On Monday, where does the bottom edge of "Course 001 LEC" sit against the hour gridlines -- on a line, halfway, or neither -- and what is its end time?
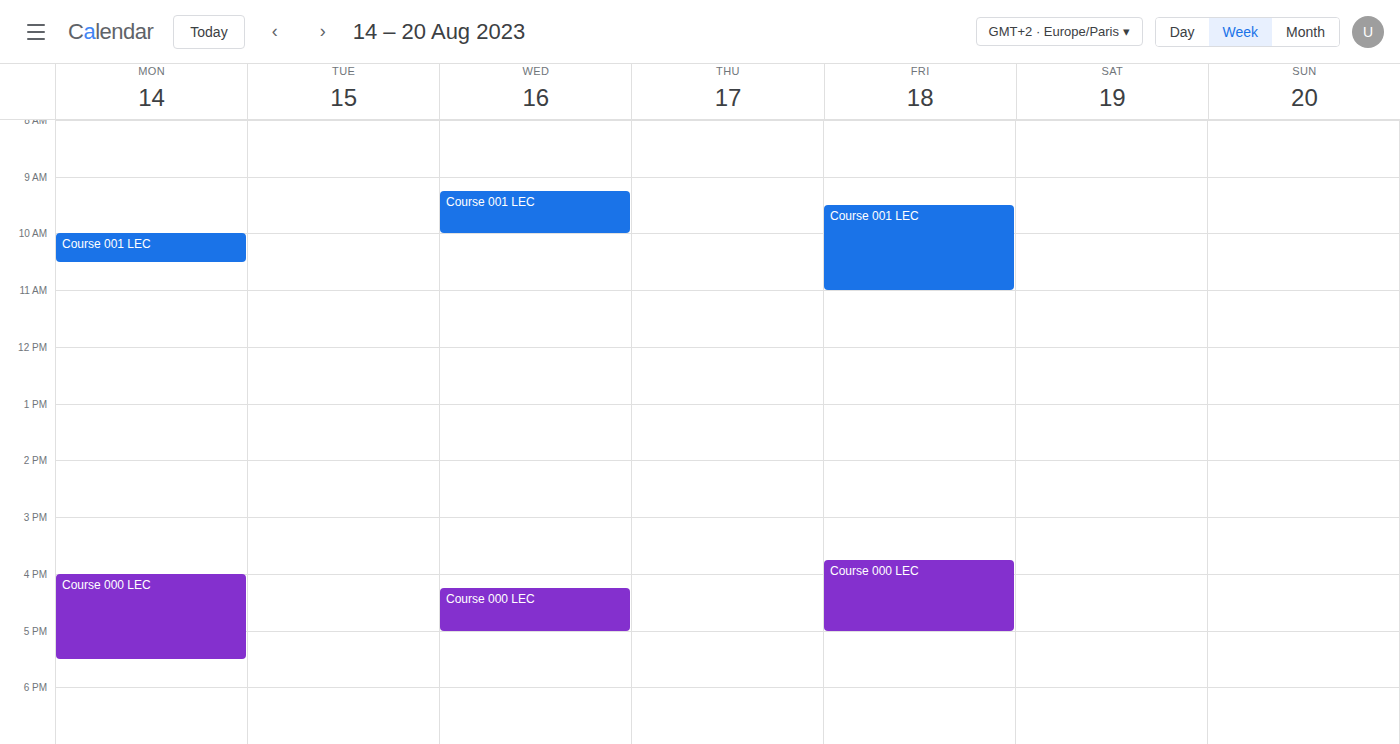
10:30 -- halfway between the 10:00 and 11:00 lines.